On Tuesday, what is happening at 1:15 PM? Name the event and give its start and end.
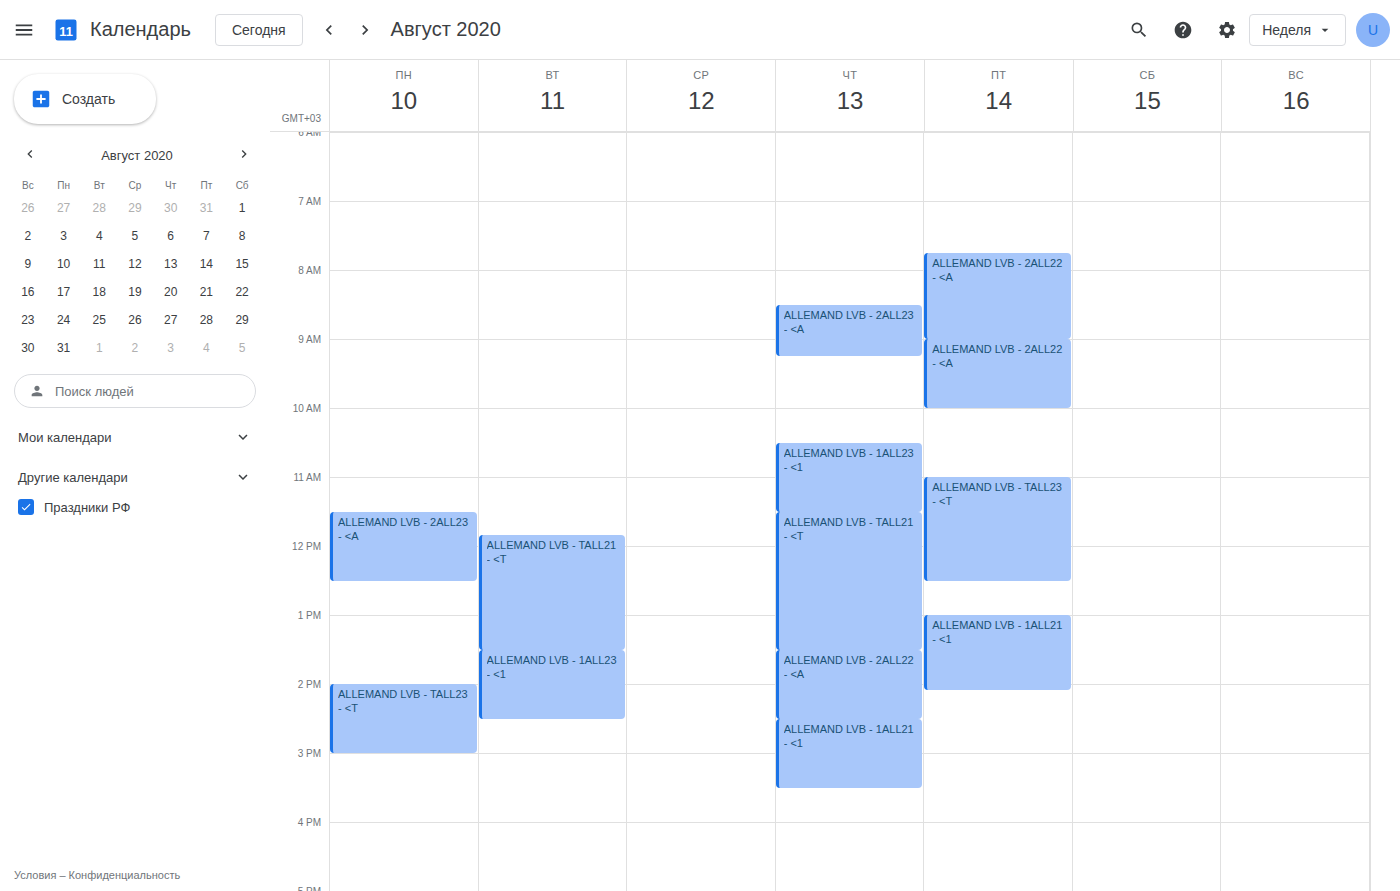
"ALLEMAND LVB - TALL21 - <T", 11:50 AM to 1:30 PM